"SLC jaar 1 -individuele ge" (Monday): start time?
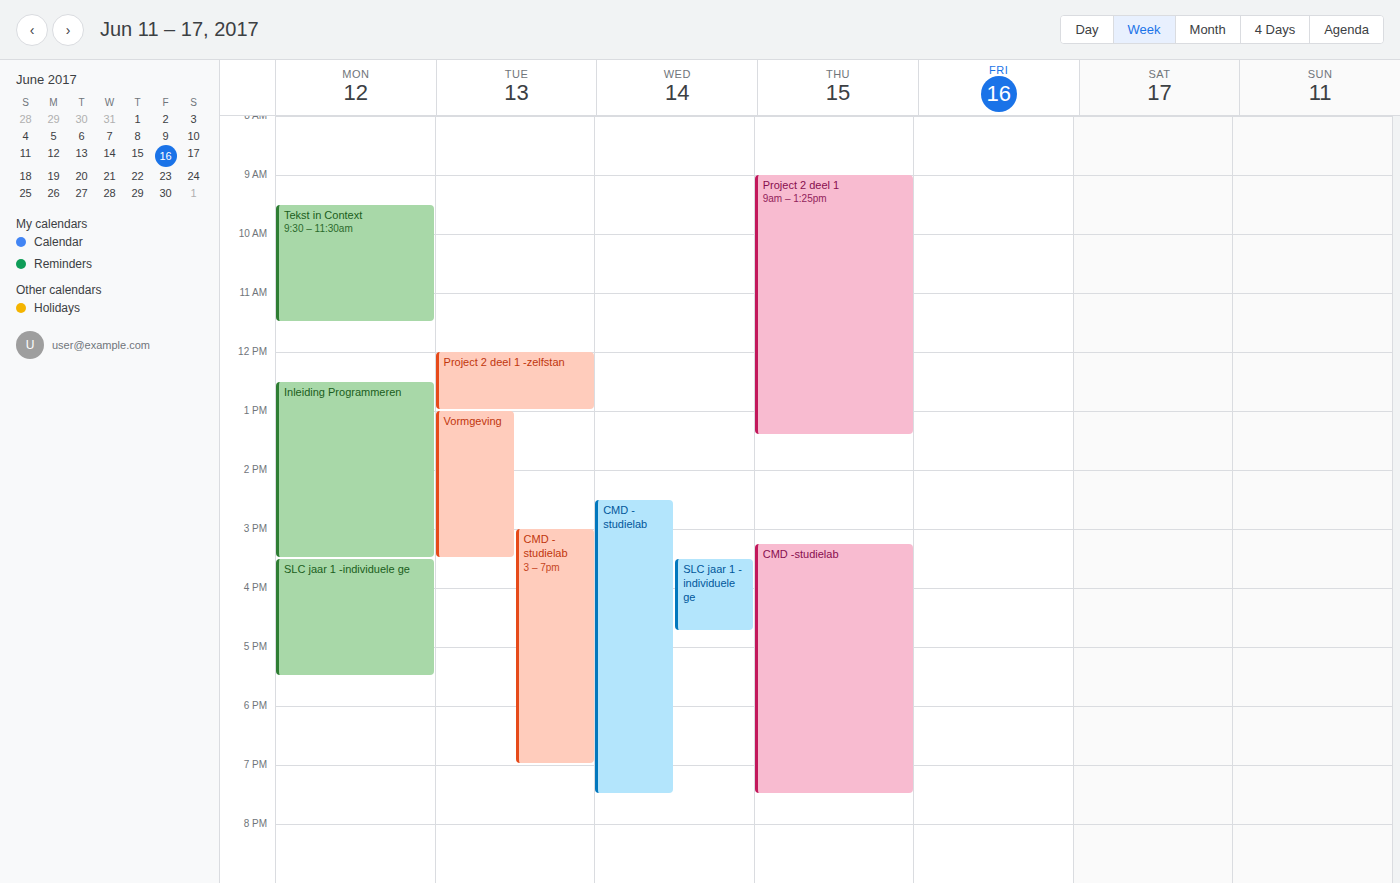
3:30 PM